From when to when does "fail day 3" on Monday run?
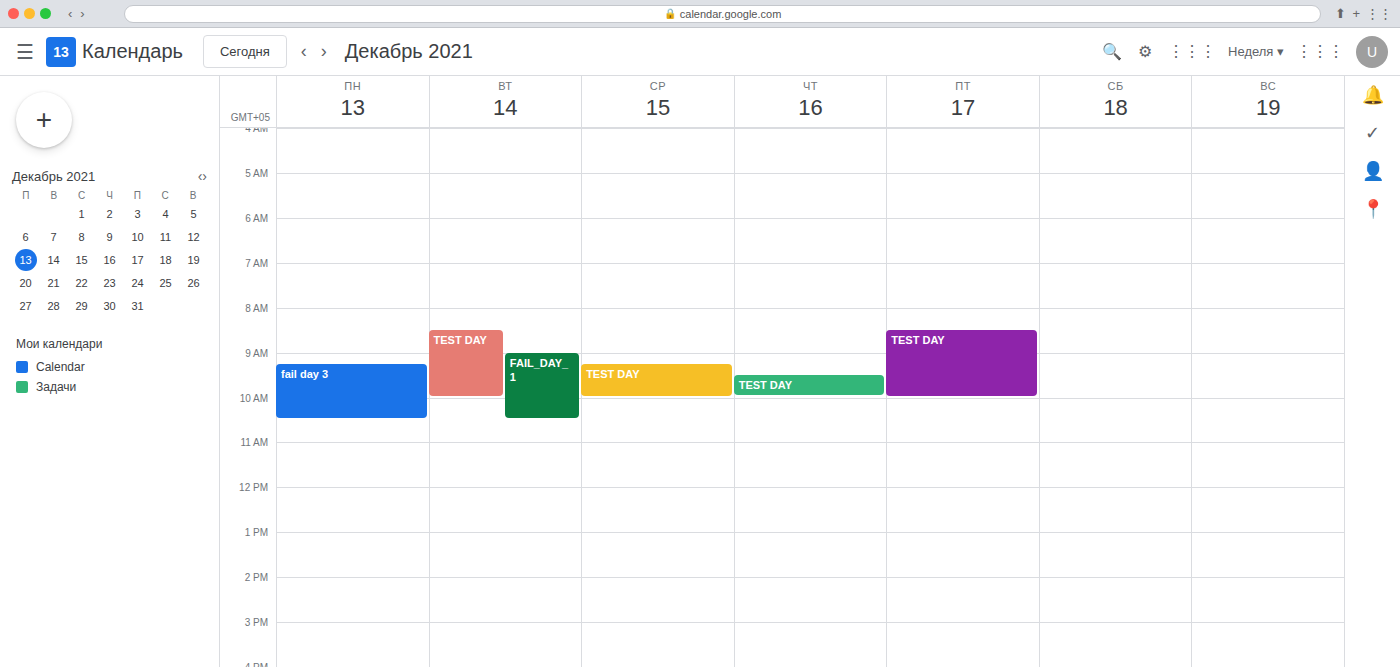
9:15 AM to 10:30 AM